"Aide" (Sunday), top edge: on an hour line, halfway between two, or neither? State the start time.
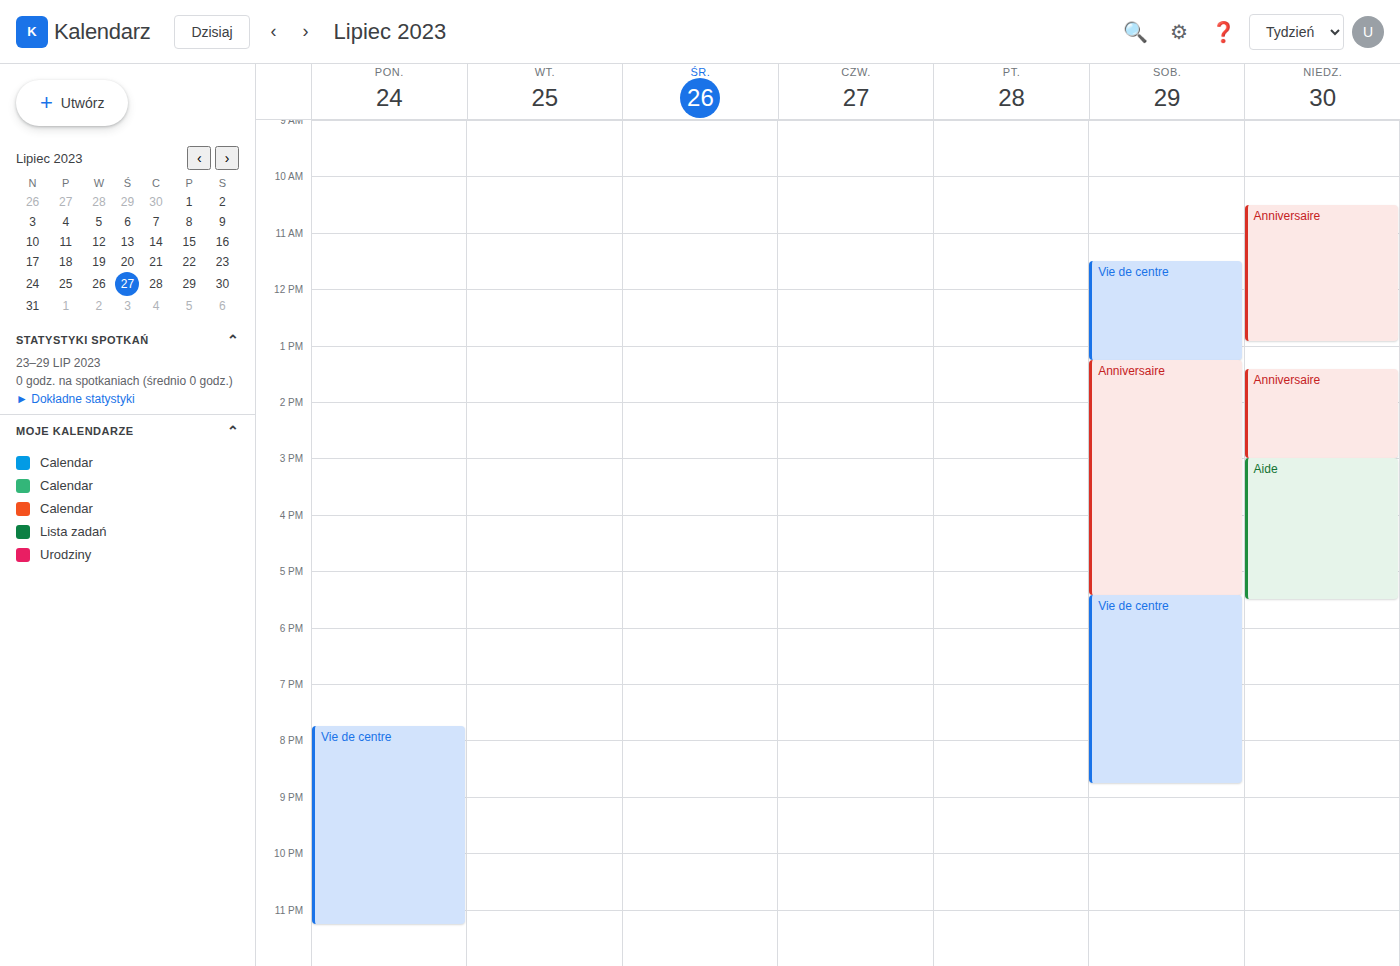
15:00 -- exactly on the 15:00 line.